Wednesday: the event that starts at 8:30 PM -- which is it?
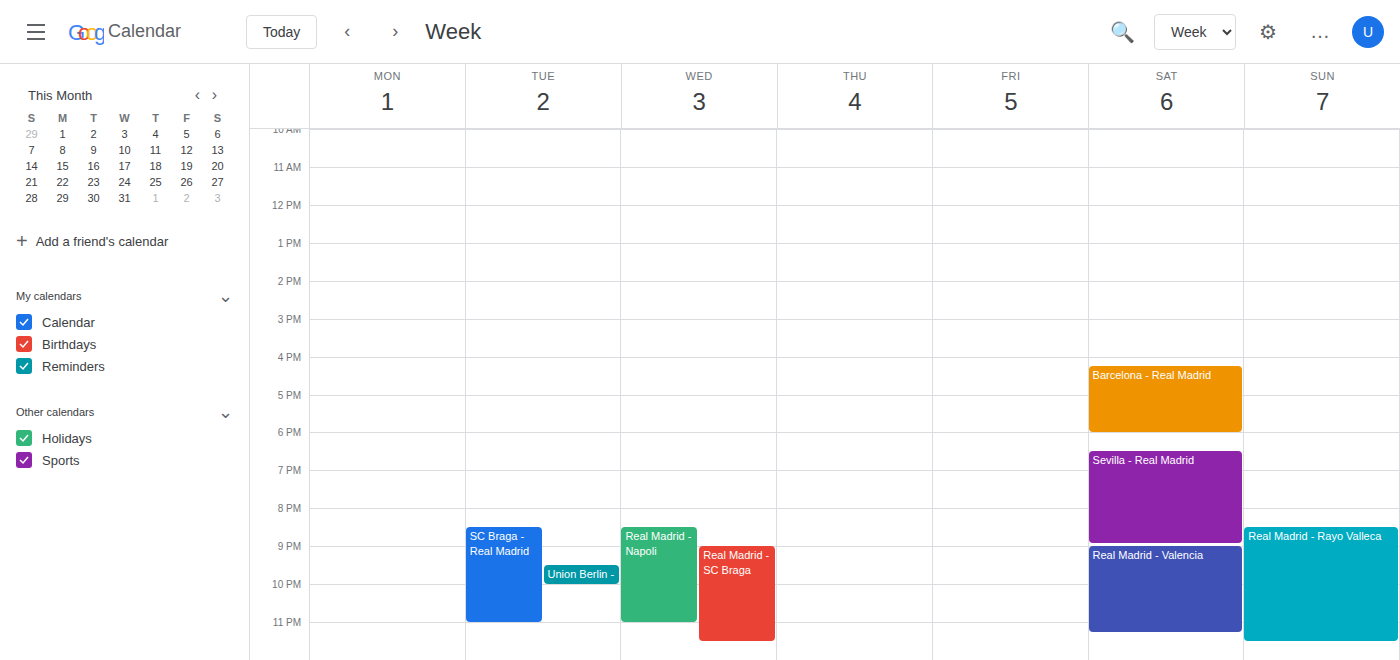
"Real Madrid - Napoli"